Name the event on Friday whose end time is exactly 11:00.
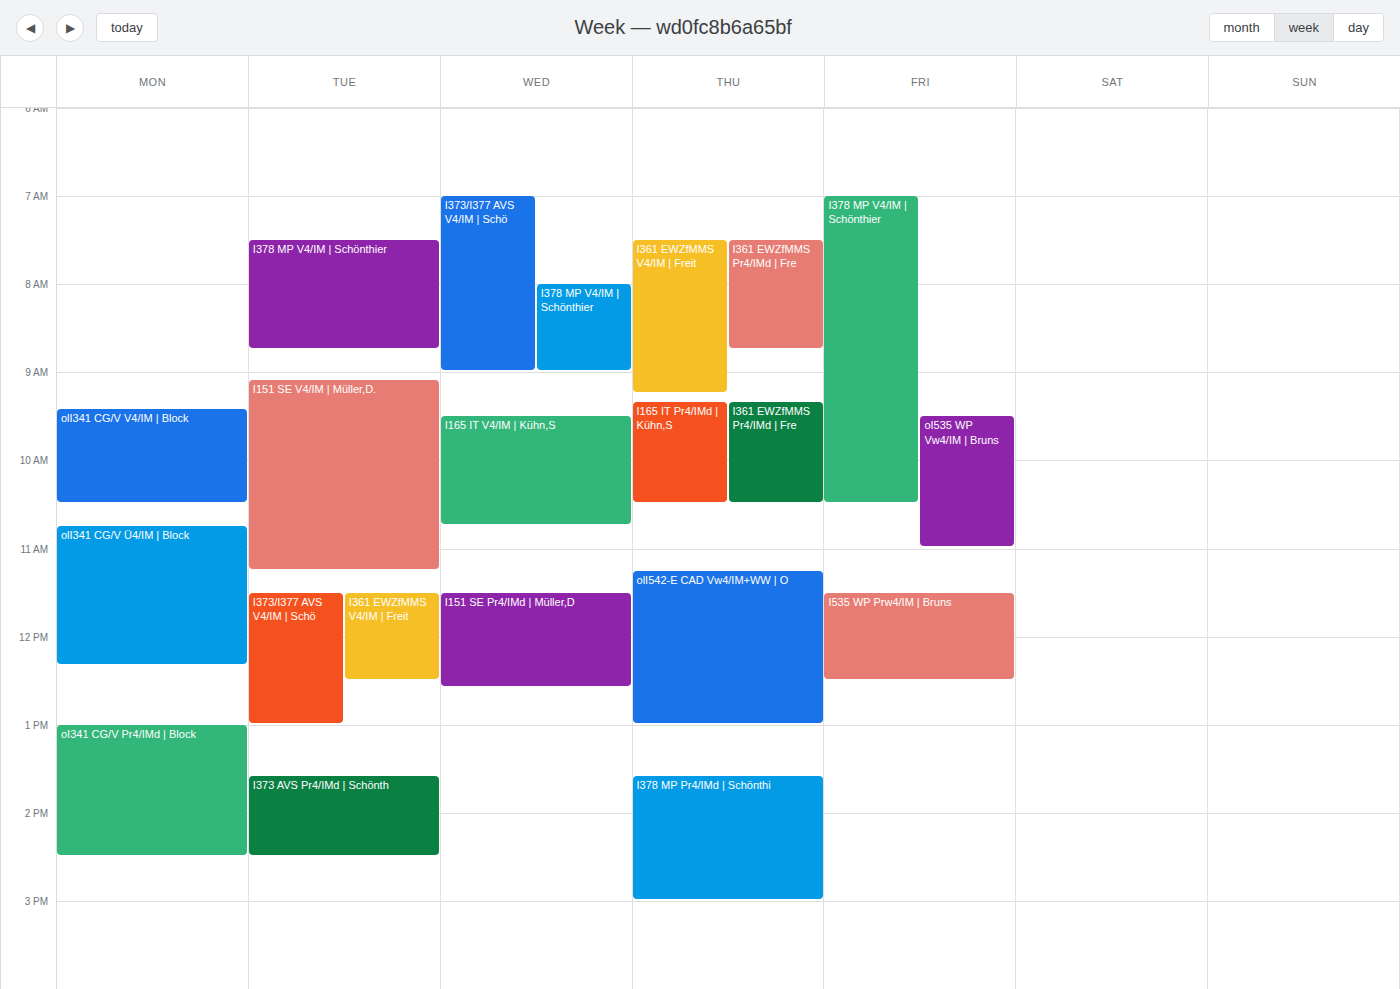
"oI535 WP Vw4/IM | Bruns"